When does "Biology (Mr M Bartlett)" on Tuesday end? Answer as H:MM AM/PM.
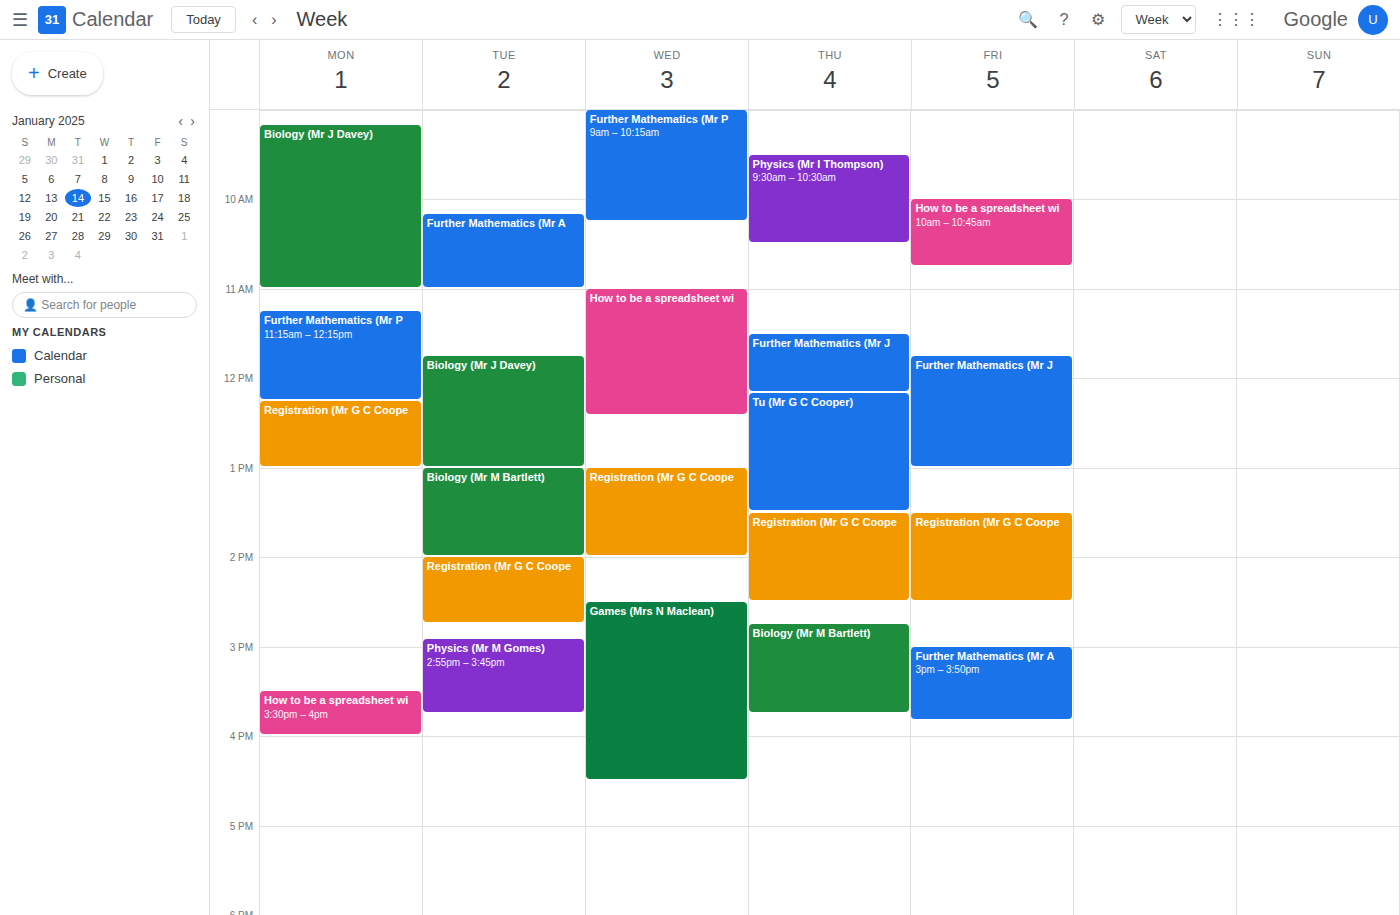
2:00 PM